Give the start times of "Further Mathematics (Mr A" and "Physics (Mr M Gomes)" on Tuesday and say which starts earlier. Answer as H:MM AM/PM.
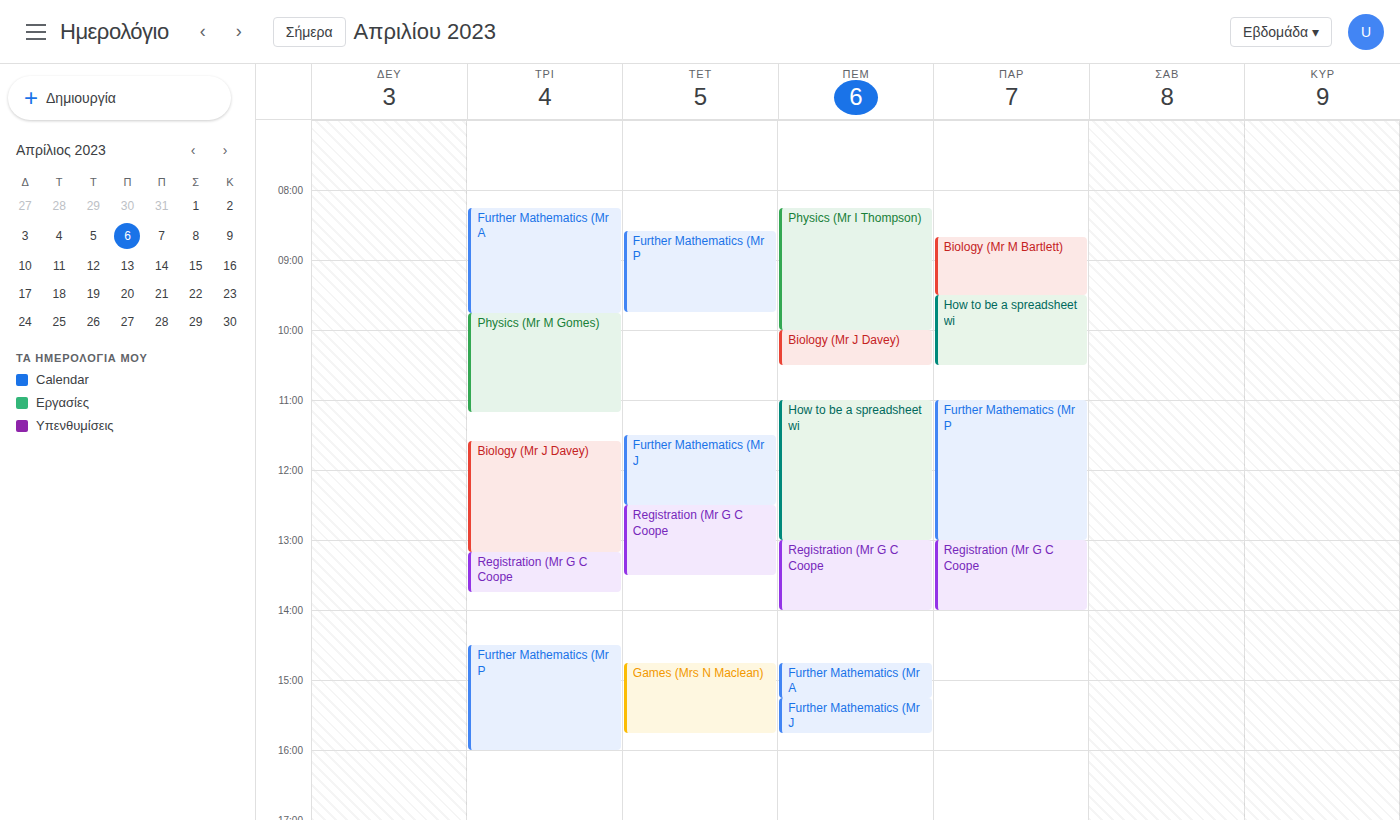
"Further Mathematics (Mr A" 8:15 AM; "Physics (Mr M Gomes)" 9:45 AM.